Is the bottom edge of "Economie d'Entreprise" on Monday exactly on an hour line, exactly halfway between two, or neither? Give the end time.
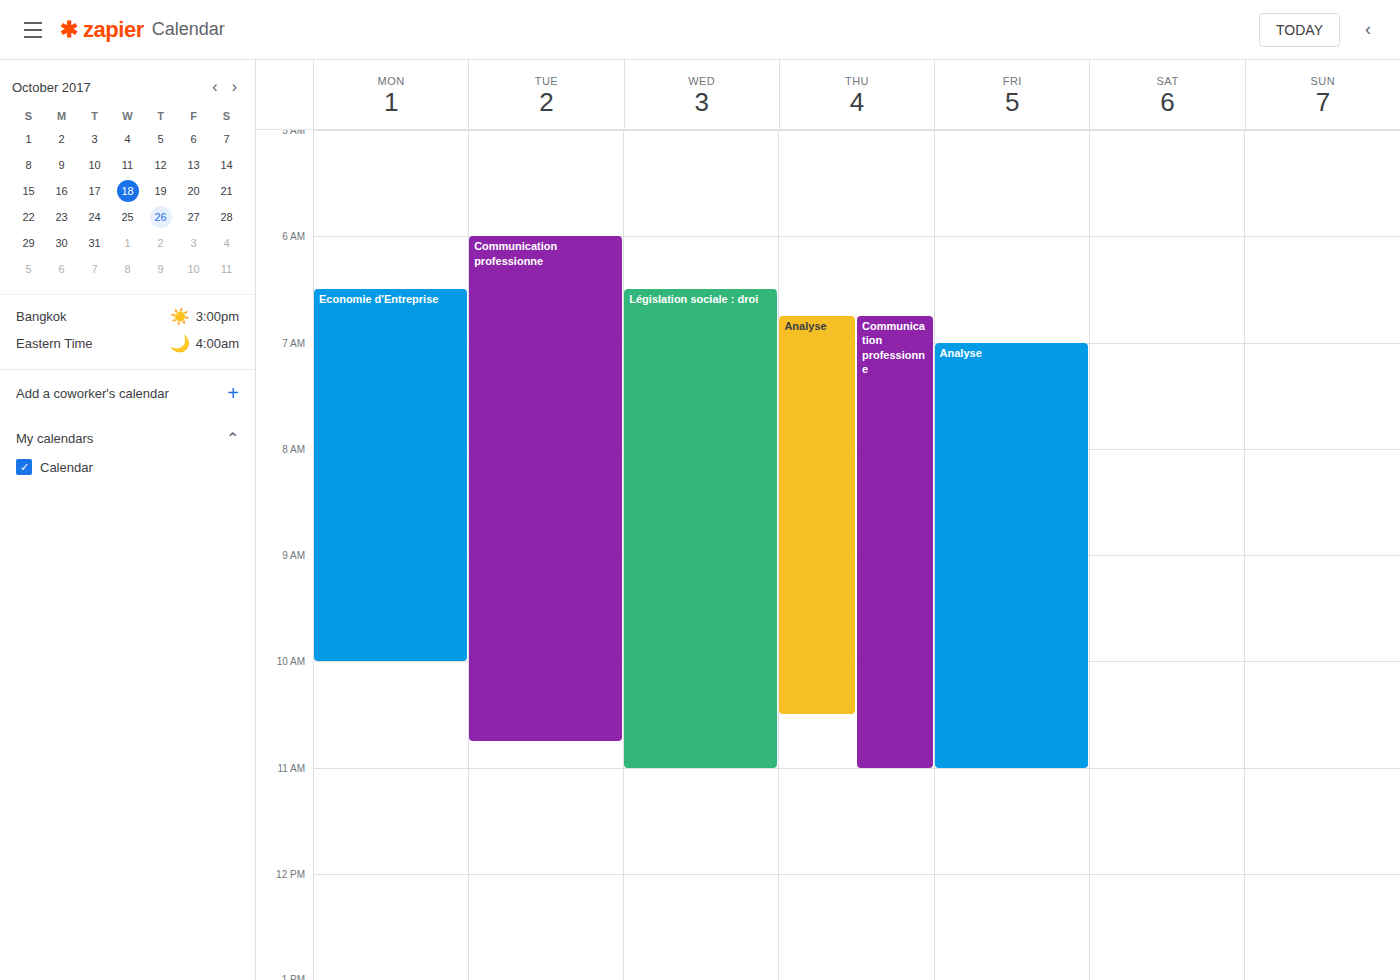
10:00 -- exactly on the 10:00 line.